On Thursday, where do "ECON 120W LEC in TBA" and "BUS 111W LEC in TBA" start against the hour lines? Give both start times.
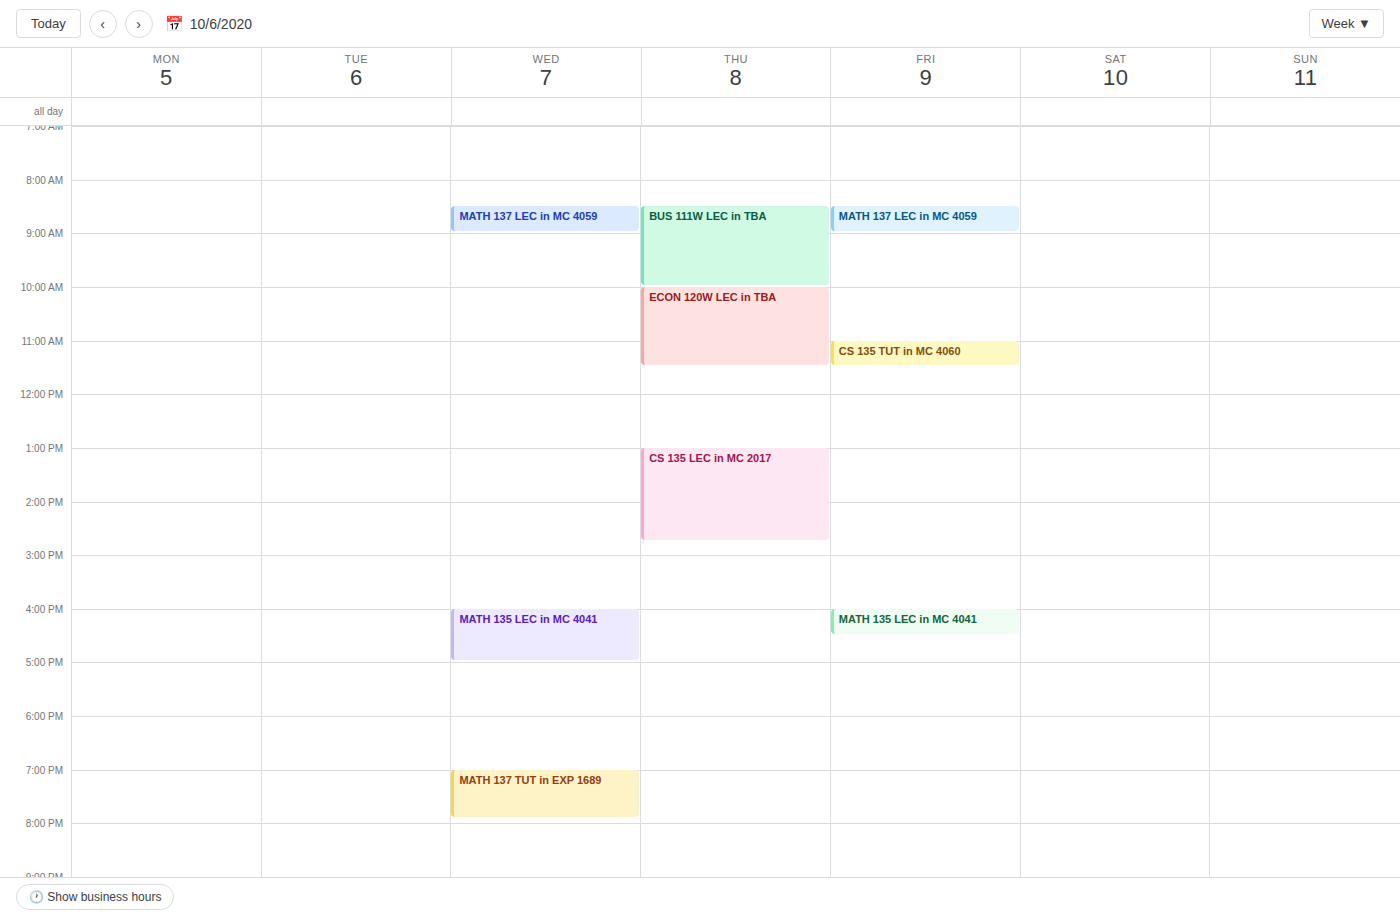
"ECON 120W LEC in TBA": 10:00 AM, exactly on the 10 AM line. "BUS 111W LEC in TBA": 8:30 AM, halfway between the 8 AM and 9 AM lines.